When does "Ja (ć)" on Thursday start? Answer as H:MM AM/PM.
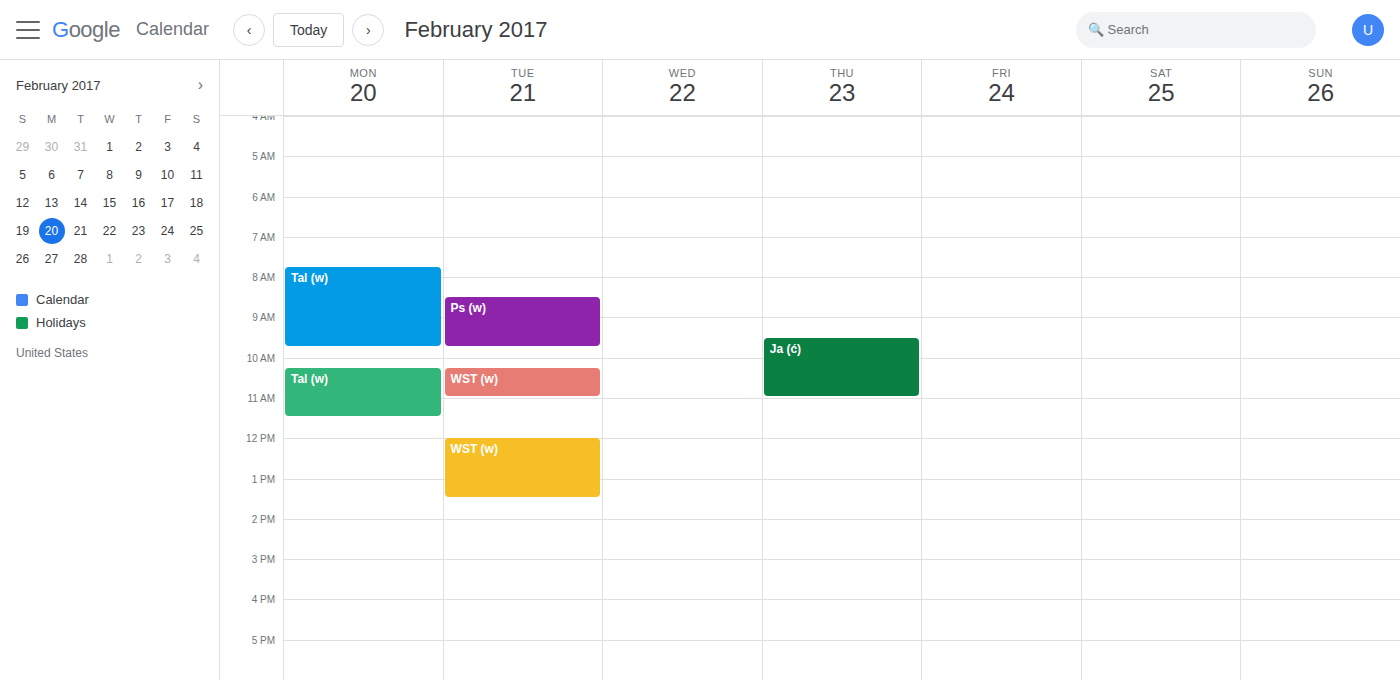
9:30 AM